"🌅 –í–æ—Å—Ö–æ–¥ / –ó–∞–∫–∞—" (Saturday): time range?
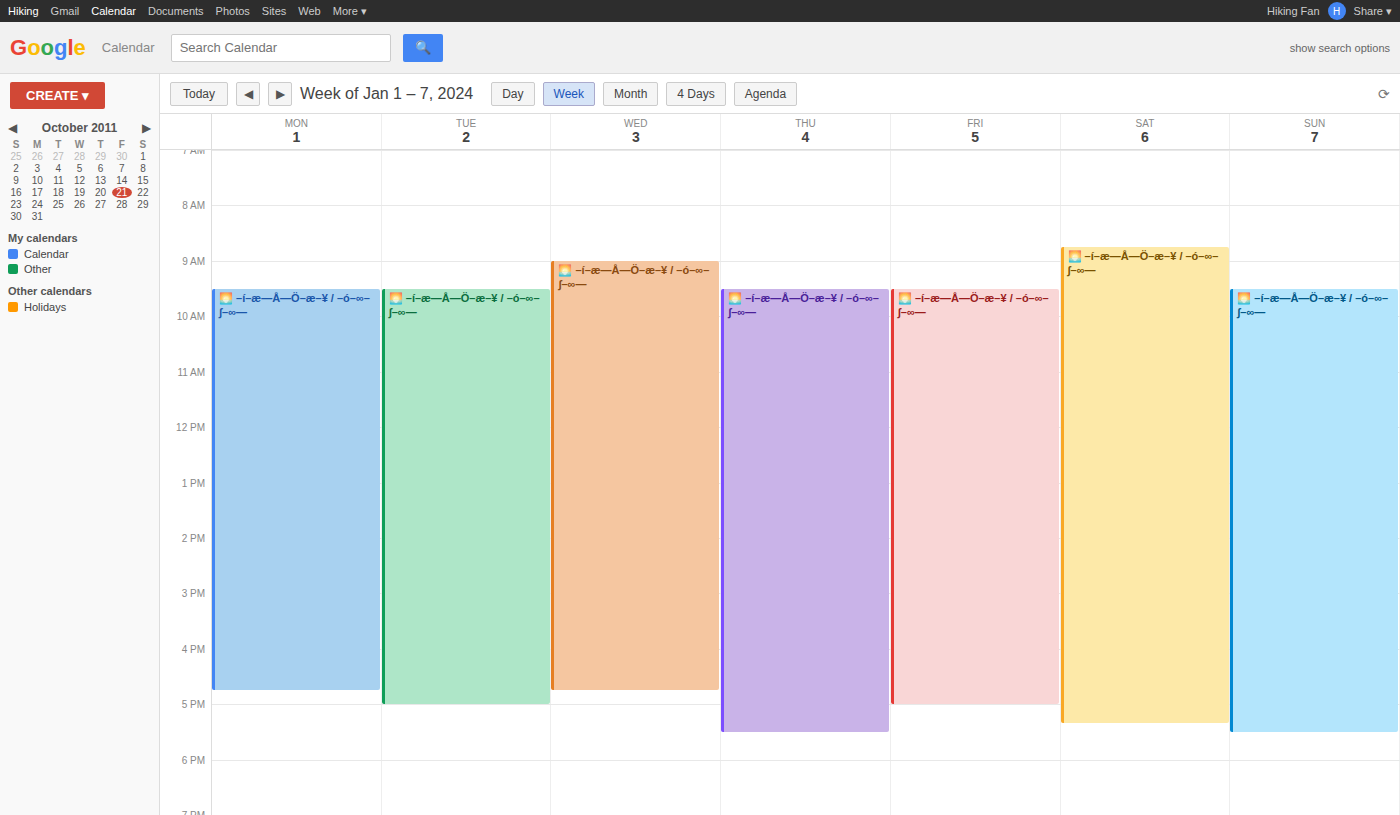
8:45 AM to 5:20 PM